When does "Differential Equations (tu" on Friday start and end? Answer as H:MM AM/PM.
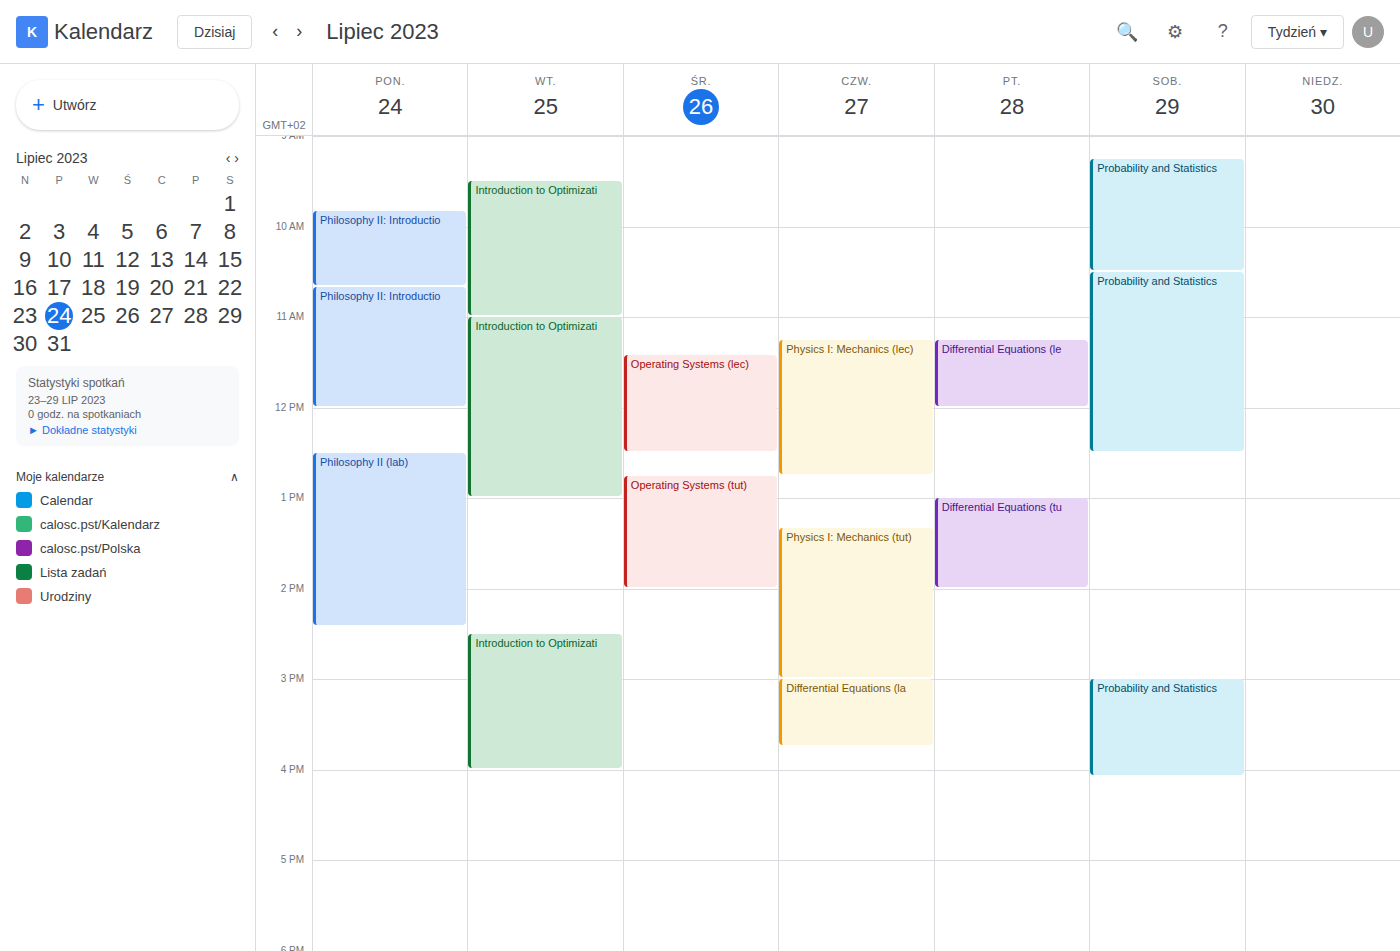
1:00 PM to 2:00 PM